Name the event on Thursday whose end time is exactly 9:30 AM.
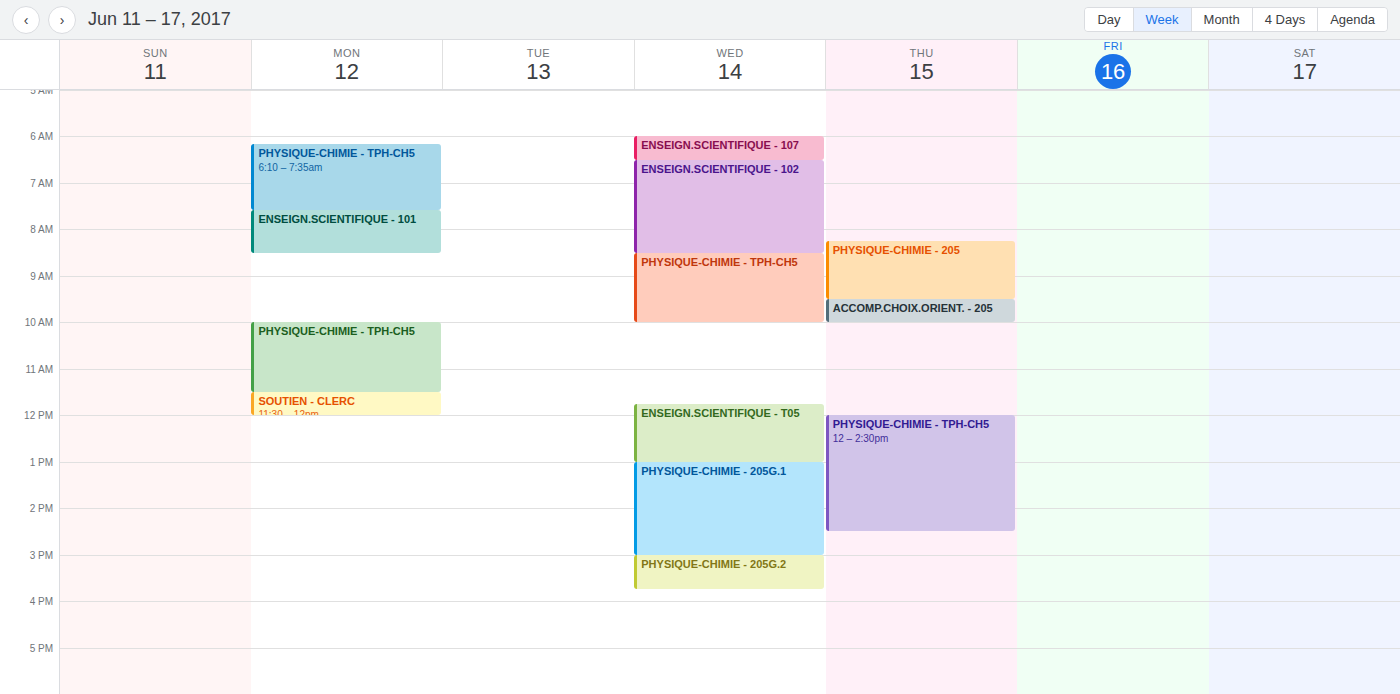
"PHYSIQUE-CHIMIE - 205"